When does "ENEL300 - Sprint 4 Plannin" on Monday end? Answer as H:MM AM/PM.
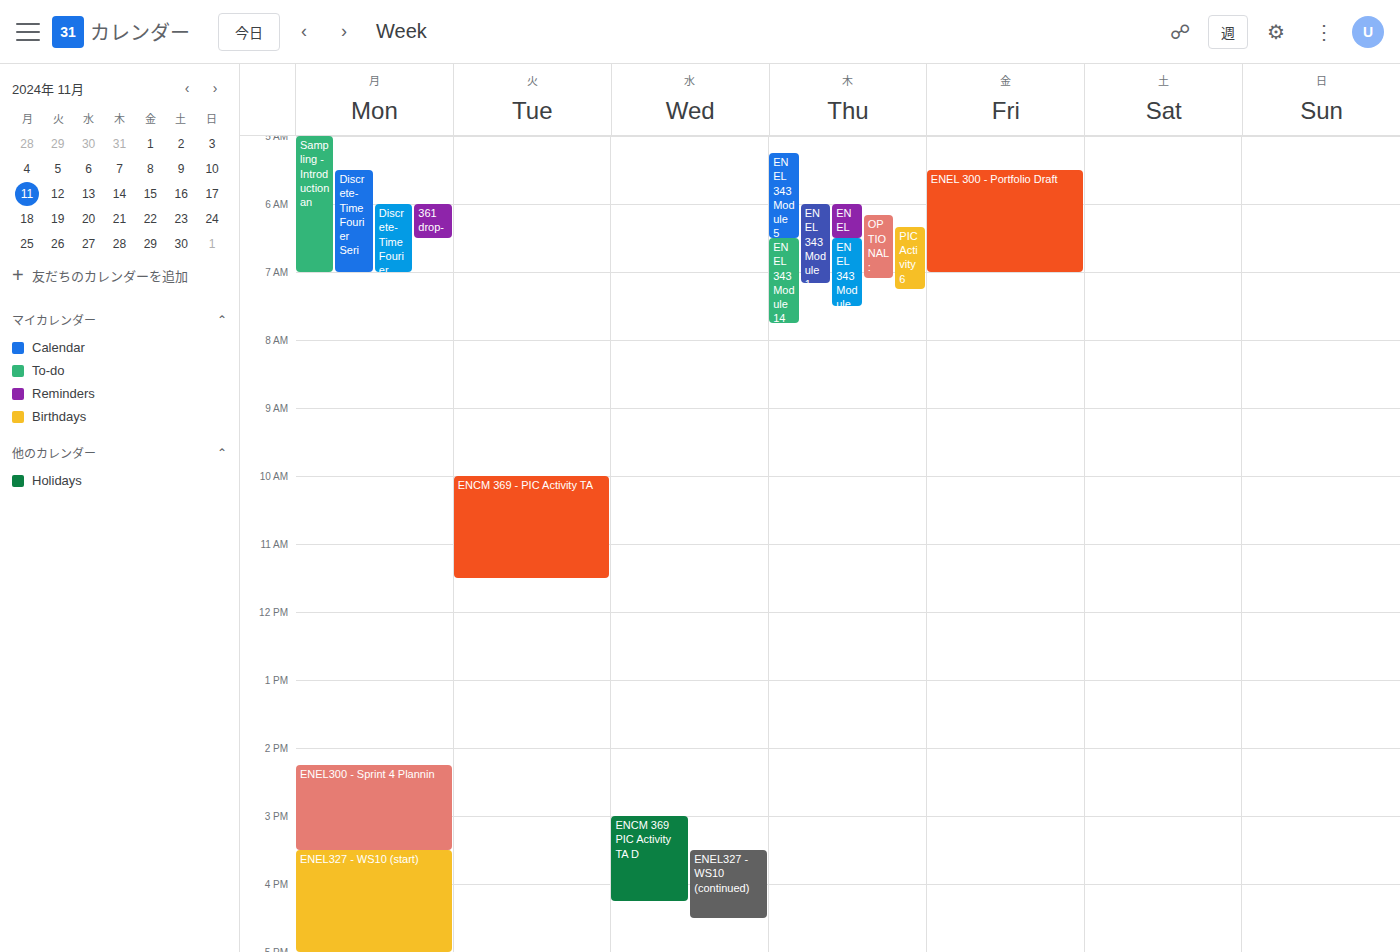
3:30 PM